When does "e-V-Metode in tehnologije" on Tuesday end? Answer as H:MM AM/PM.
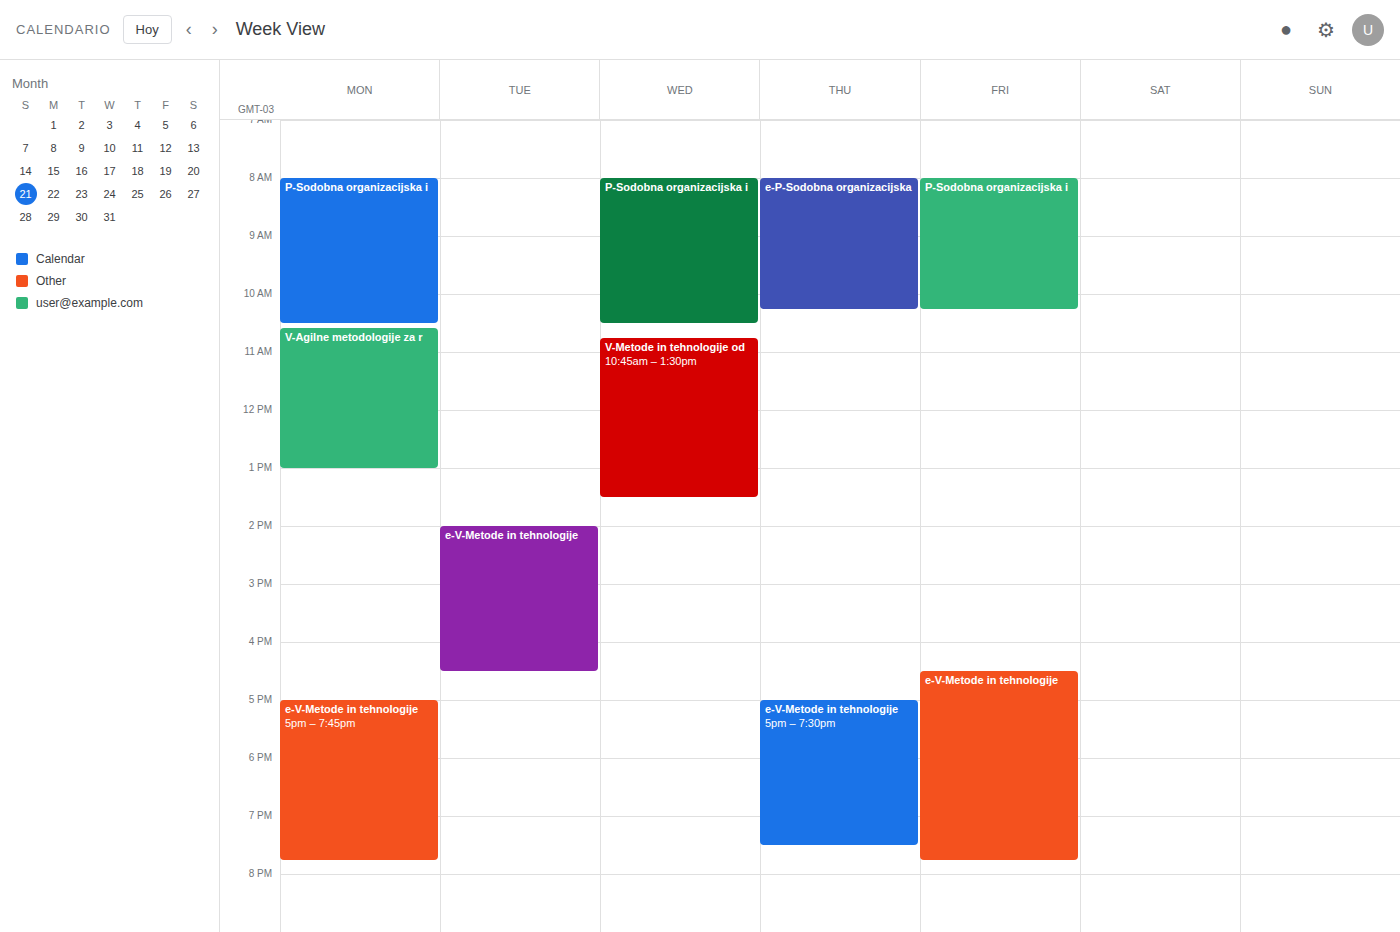
4:30 PM